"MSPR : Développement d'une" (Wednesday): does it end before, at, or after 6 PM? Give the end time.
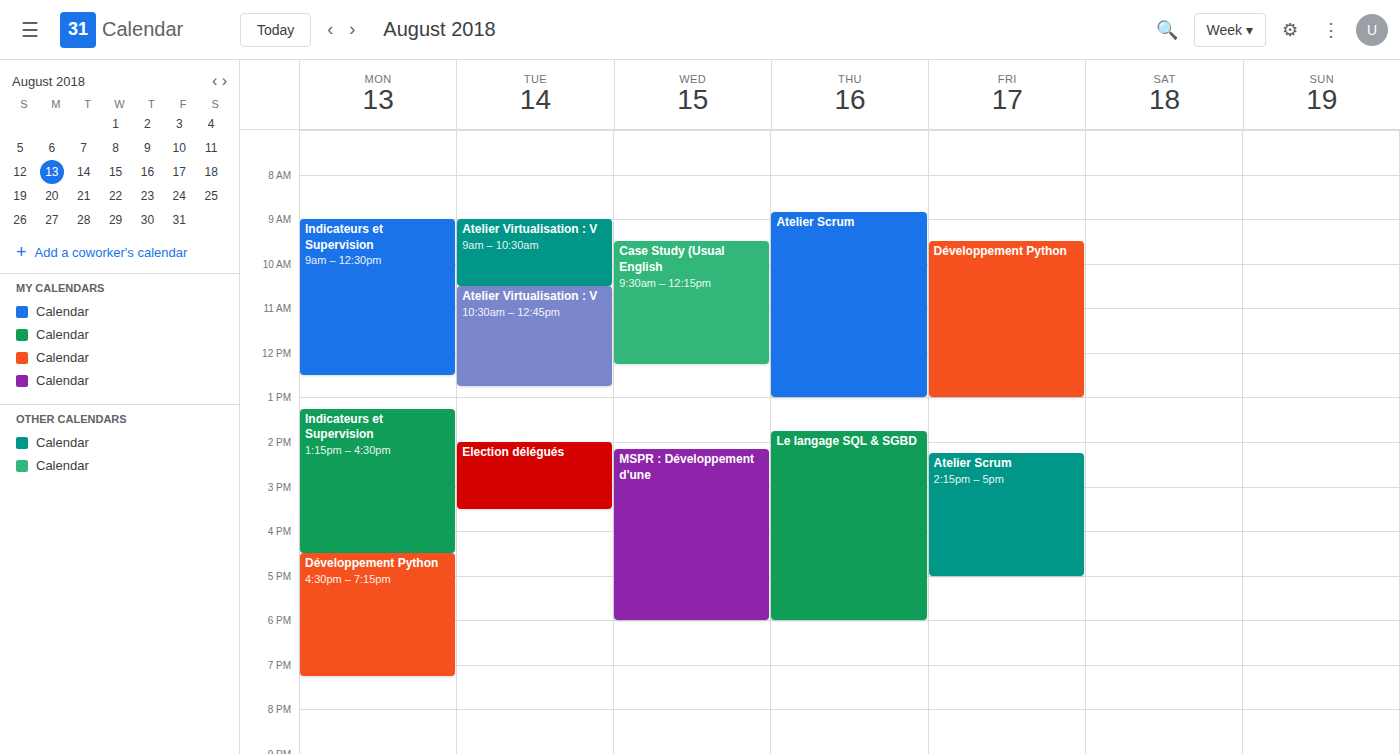
6:00 PM -- exactly at 6 PM, on the 6 PM line.